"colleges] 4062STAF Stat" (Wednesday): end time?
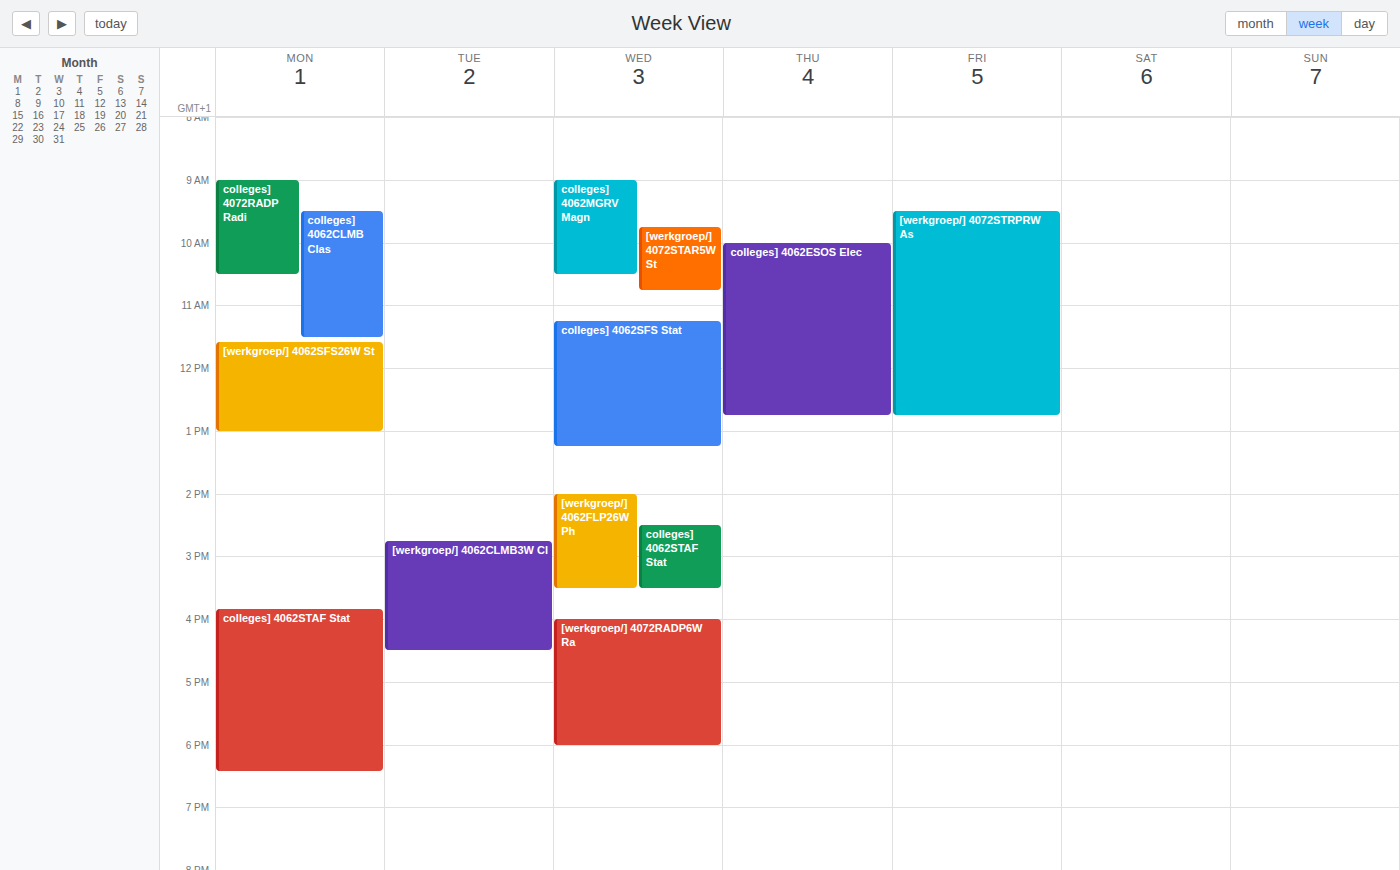
3:30 PM